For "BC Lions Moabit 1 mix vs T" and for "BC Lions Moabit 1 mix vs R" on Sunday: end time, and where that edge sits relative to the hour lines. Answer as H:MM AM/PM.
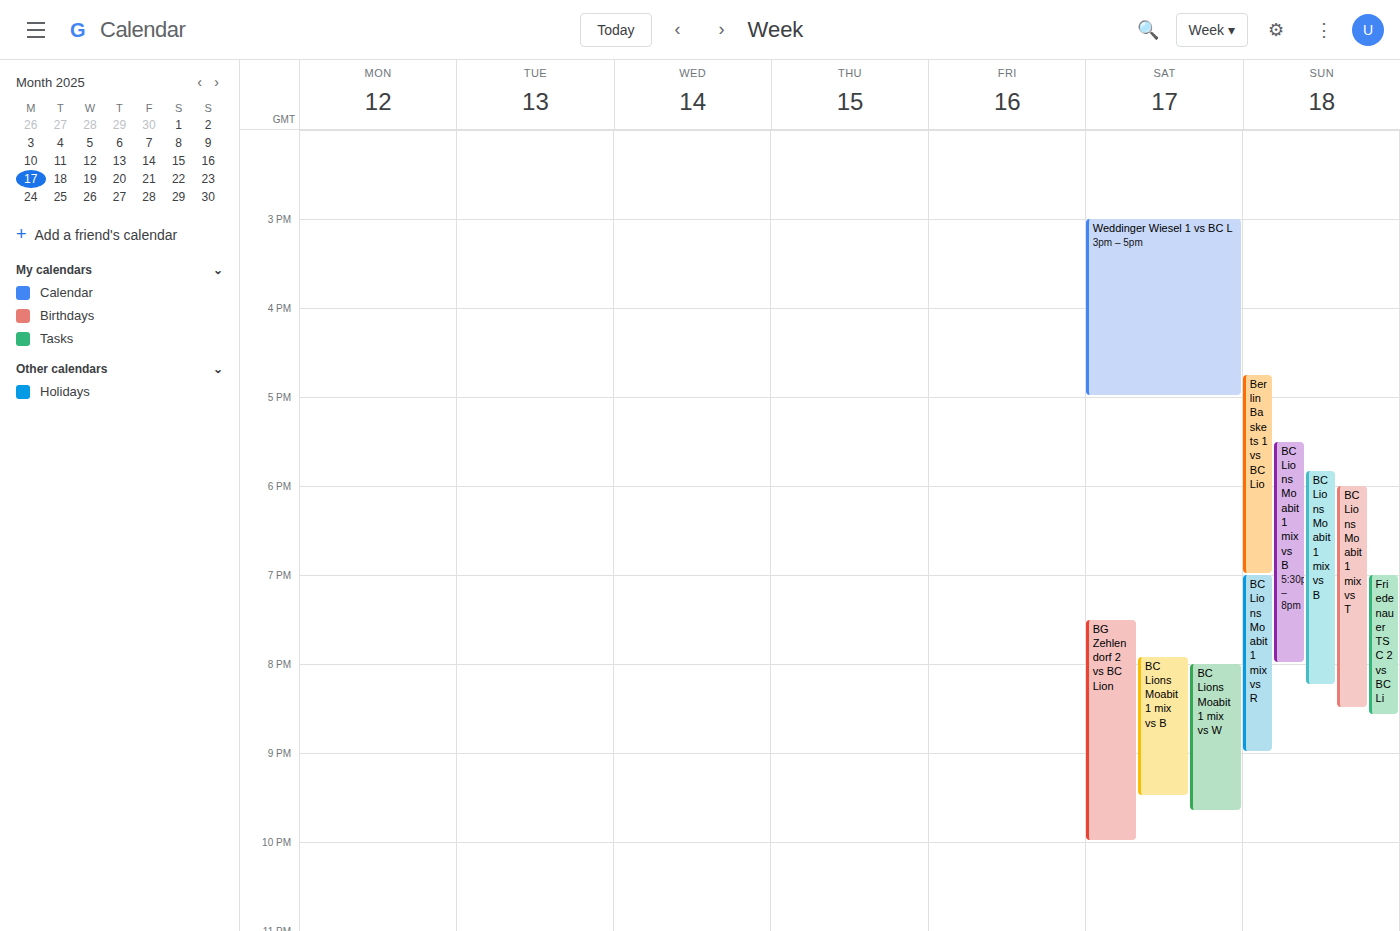
"BC Lions Moabit 1 mix vs T": 8:30 PM, halfway between the 8 PM and 9 PM lines. "BC Lions Moabit 1 mix vs R": 9:00 PM, exactly on the 9 PM line.